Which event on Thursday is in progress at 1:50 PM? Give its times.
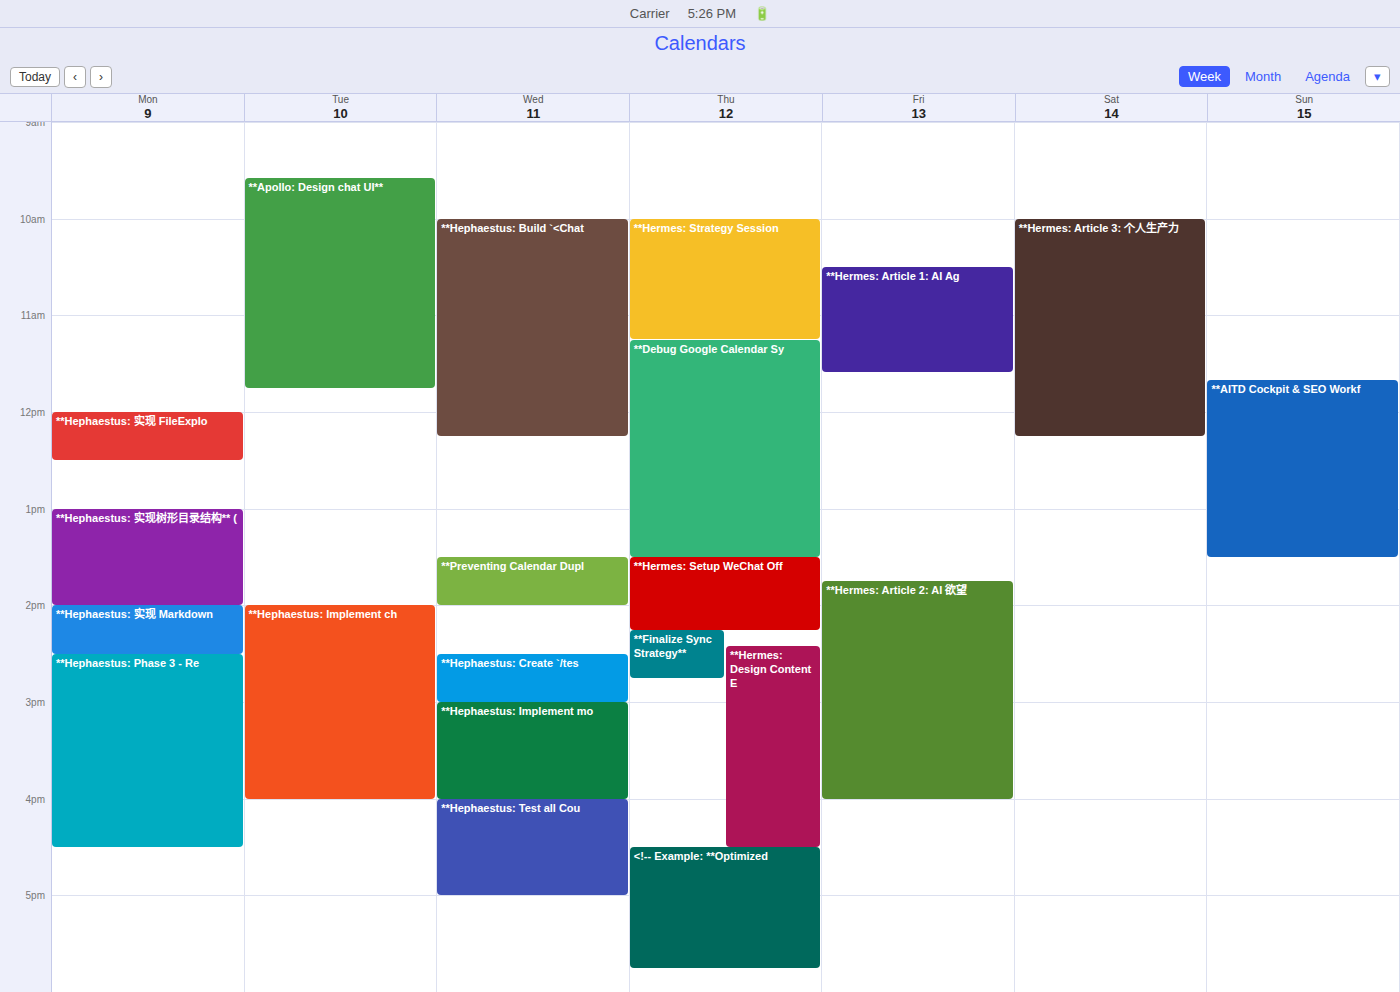
"**Hermes: Setup WeChat Off", 1:30 PM to 2:15 PM